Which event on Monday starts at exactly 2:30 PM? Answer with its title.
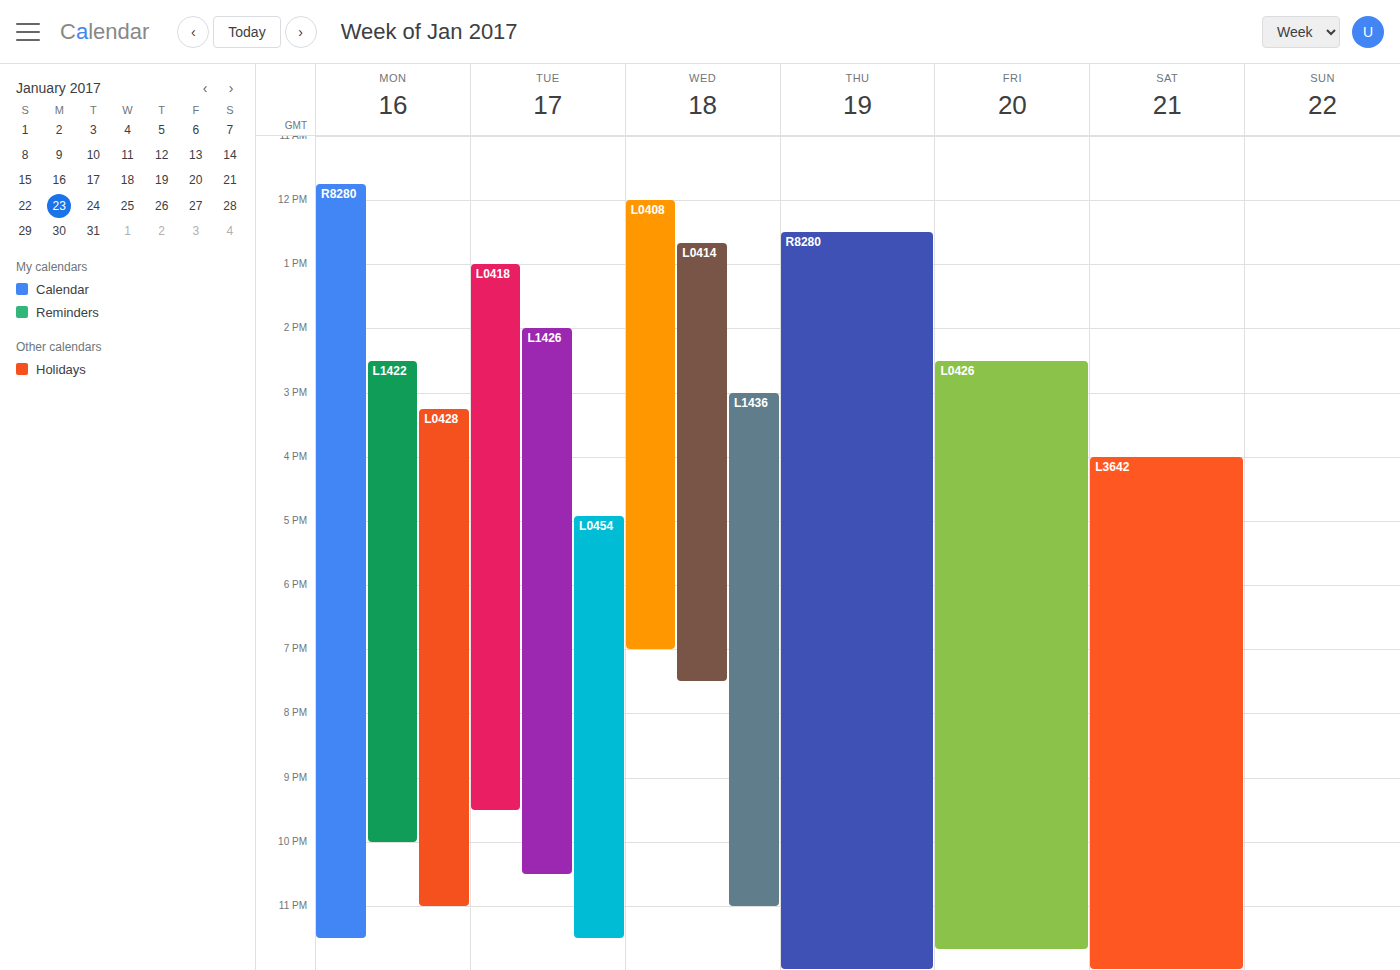
"L1422"